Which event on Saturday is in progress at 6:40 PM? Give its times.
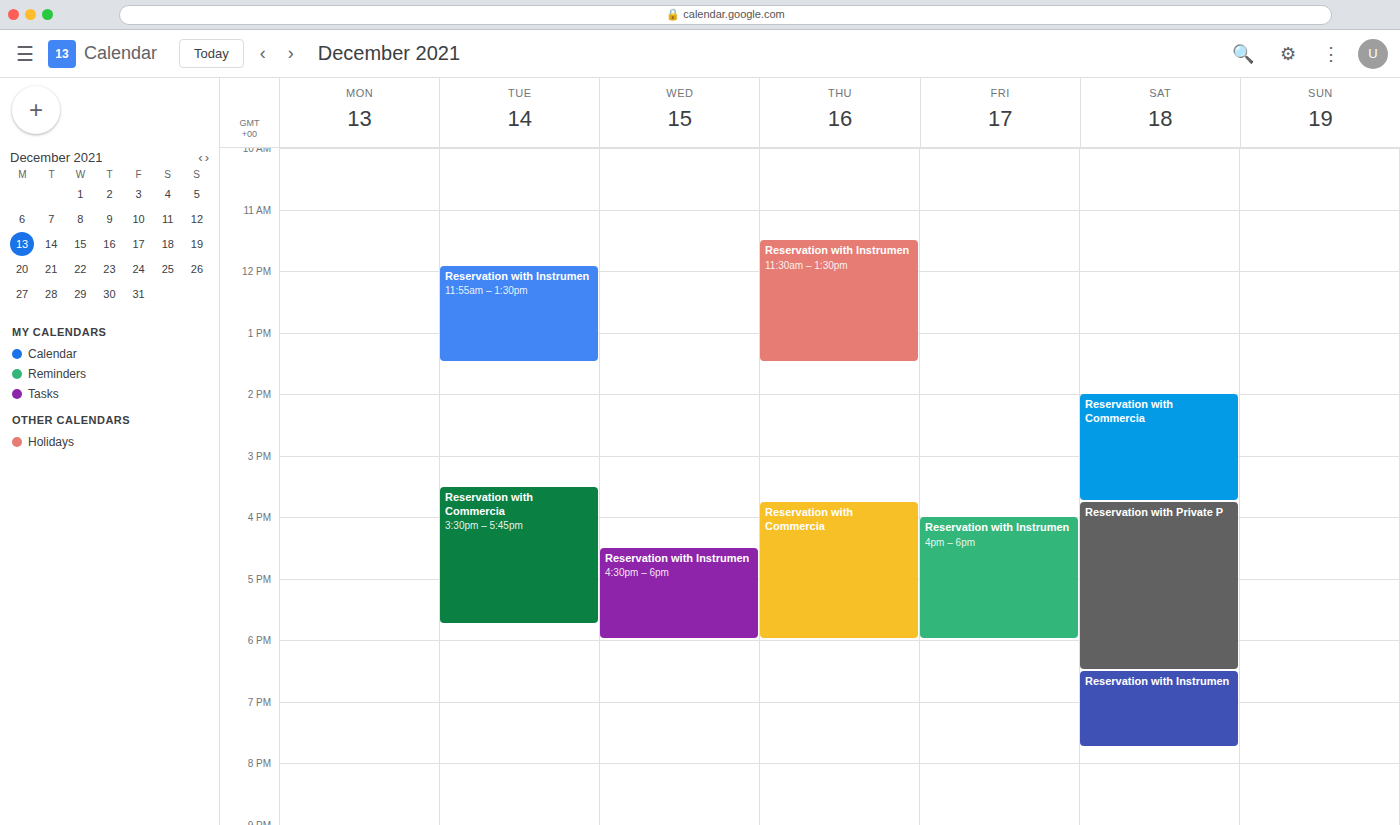
"Reservation with Instrumen", 6:30 PM to 7:45 PM